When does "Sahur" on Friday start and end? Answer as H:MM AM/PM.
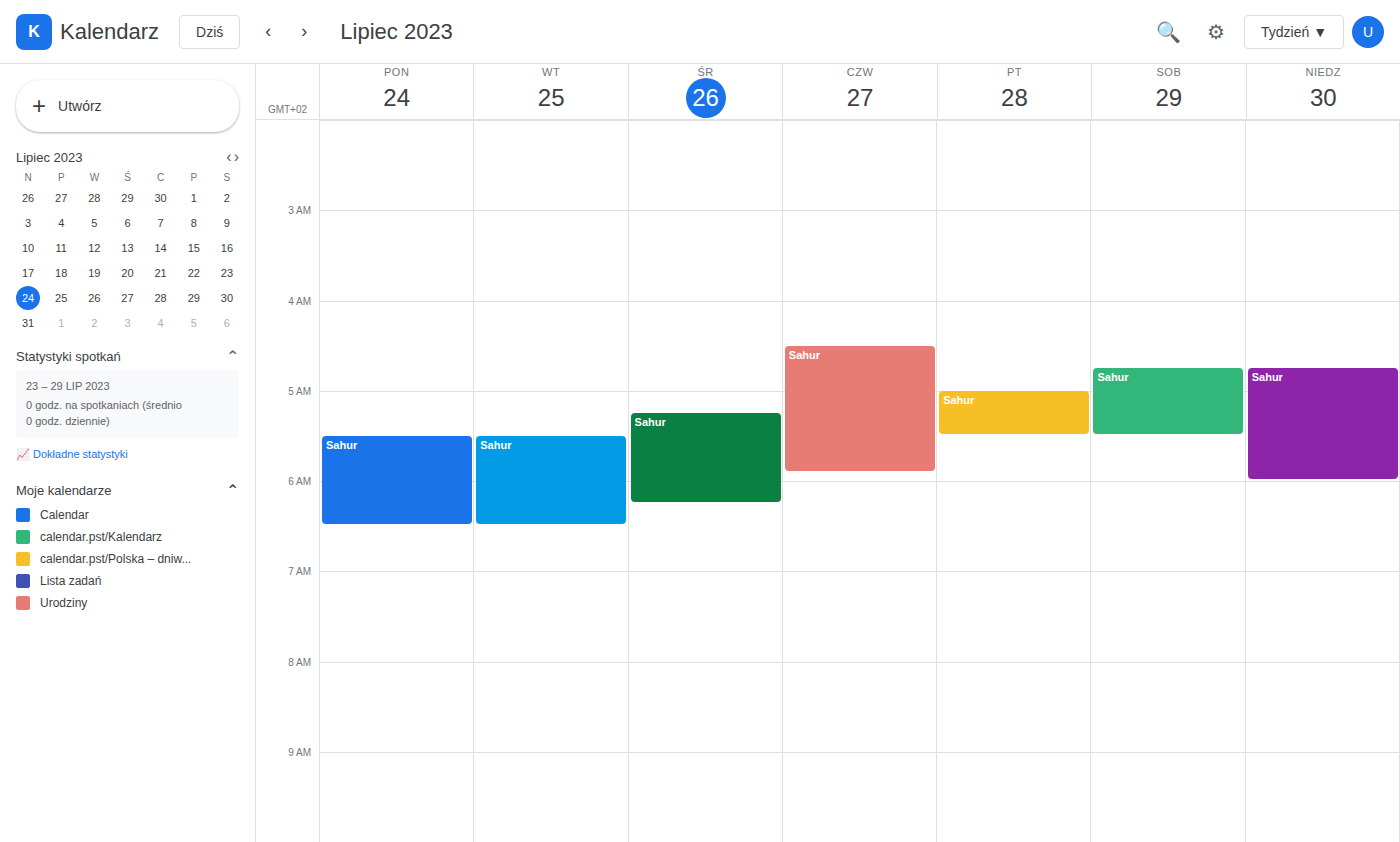
5:00 AM to 5:30 AM